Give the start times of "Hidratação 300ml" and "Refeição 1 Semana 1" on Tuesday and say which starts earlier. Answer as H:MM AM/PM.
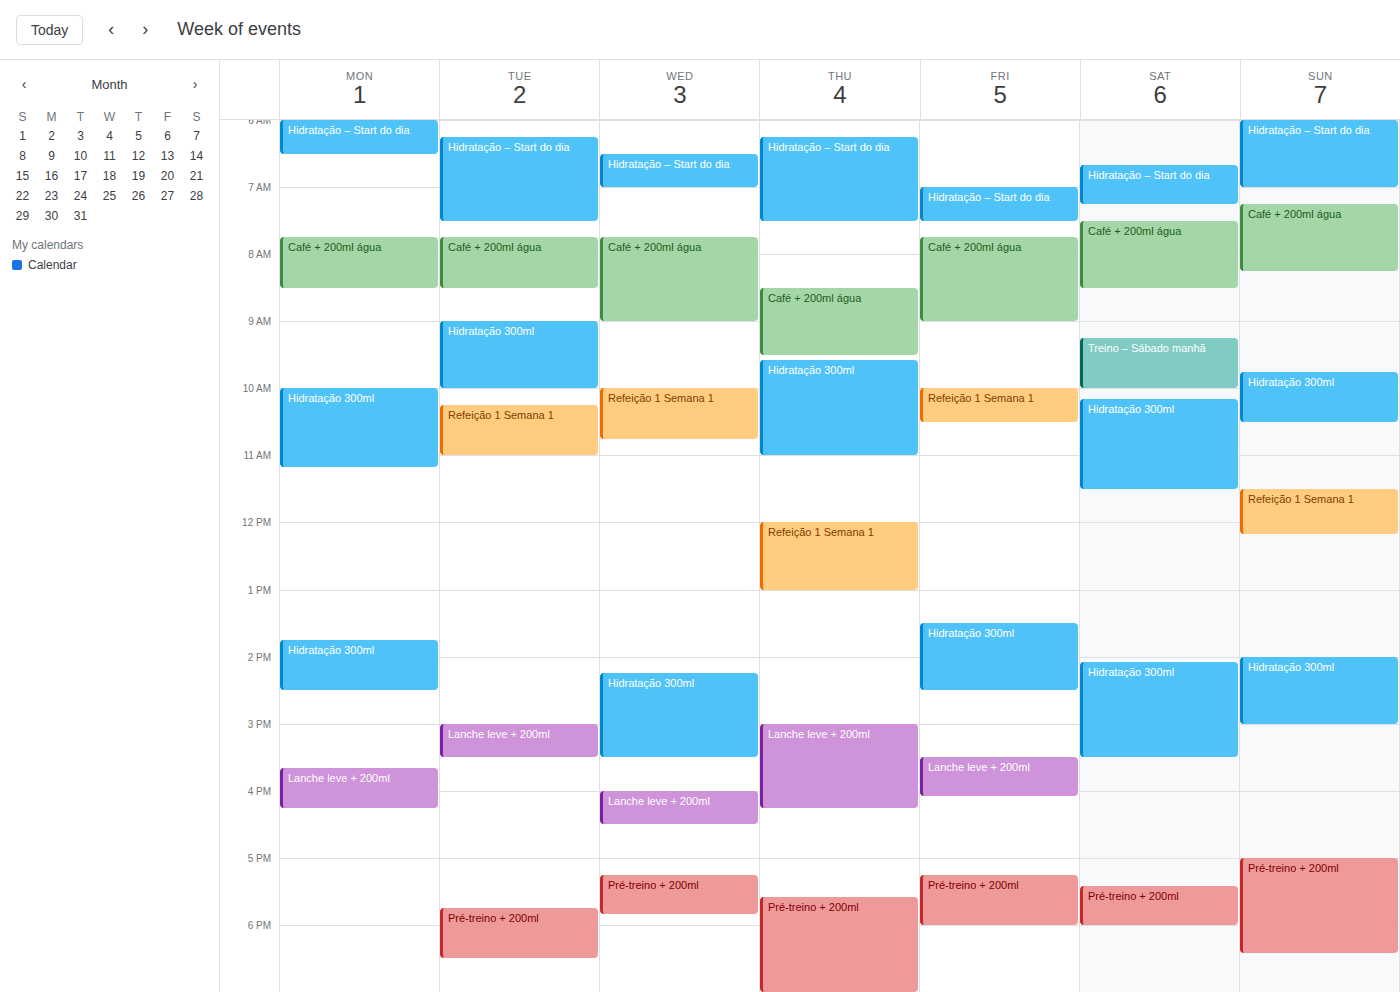
"Hidratação 300ml" 9:00 AM; "Refeição 1 Semana 1" 10:15 AM.